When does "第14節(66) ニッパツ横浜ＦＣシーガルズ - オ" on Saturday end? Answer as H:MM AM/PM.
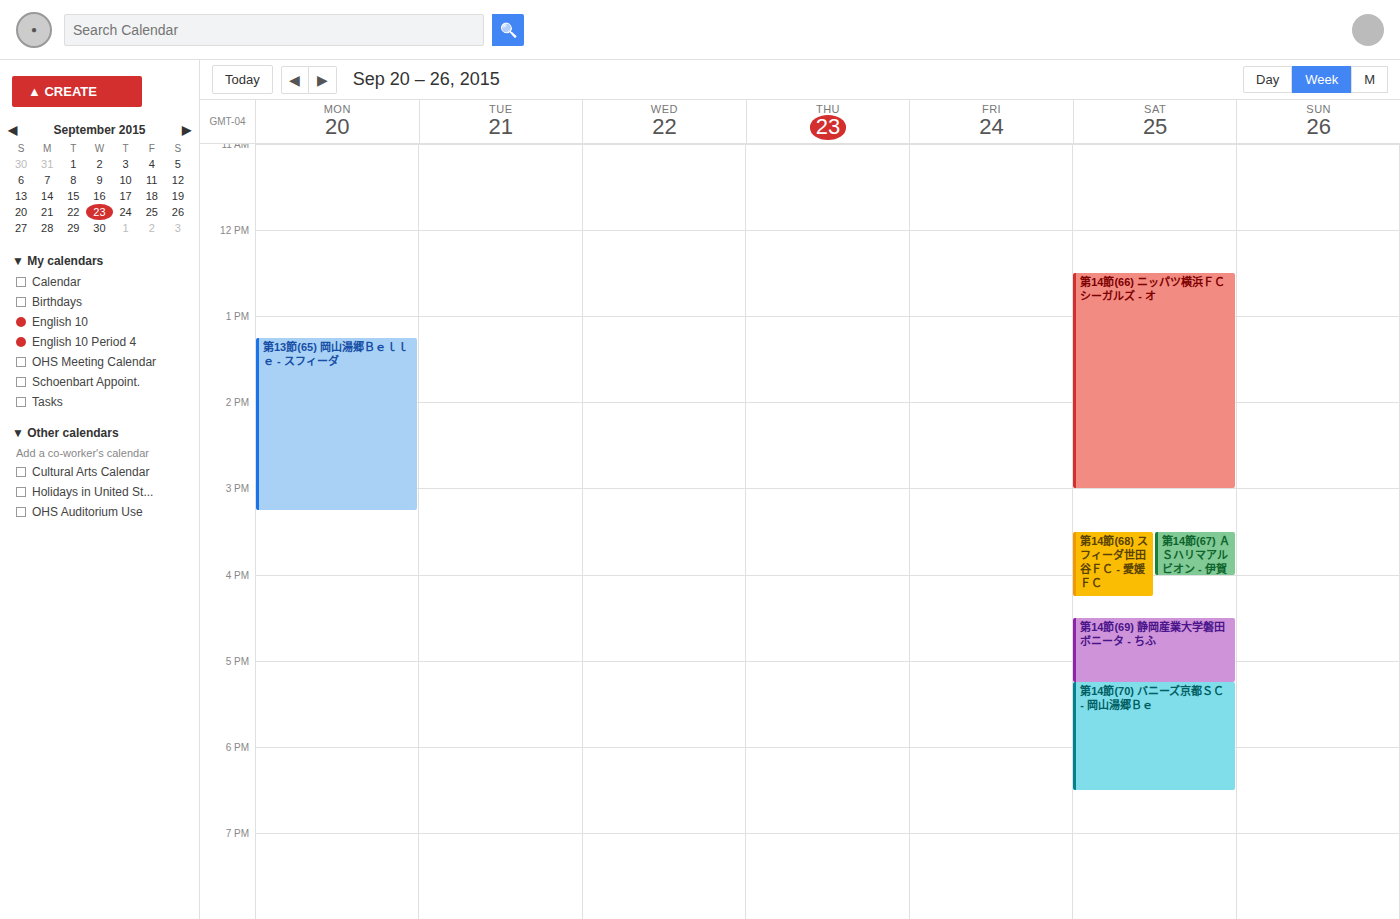
3:00 PM